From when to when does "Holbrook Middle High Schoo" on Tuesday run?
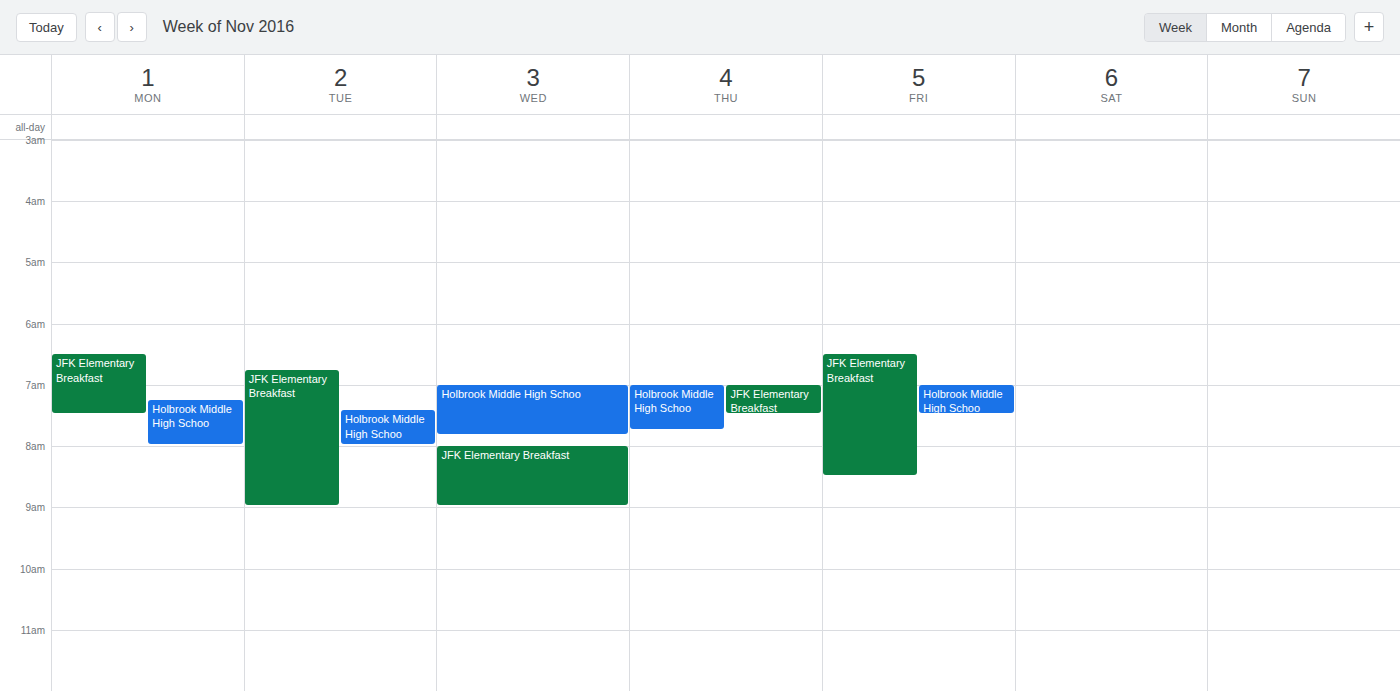
7:25 AM to 8:00 AM